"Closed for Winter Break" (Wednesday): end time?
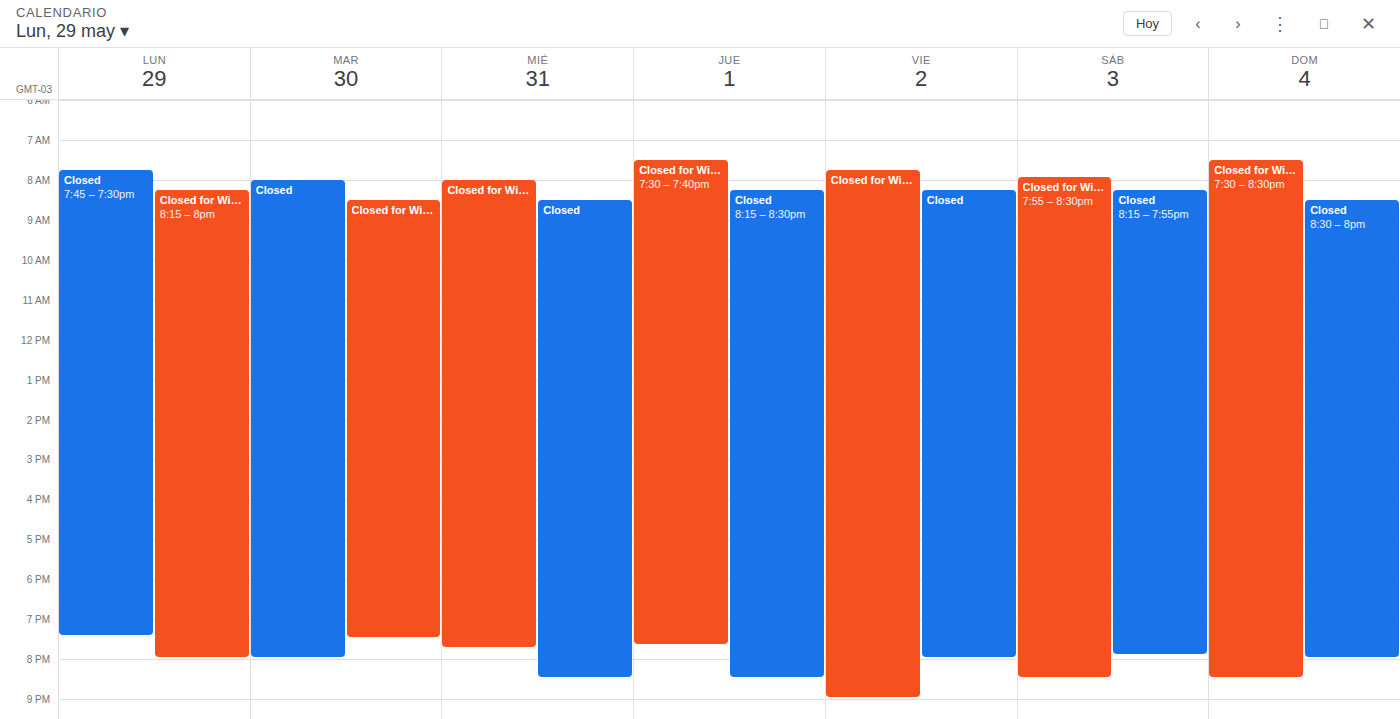
7:45 PM